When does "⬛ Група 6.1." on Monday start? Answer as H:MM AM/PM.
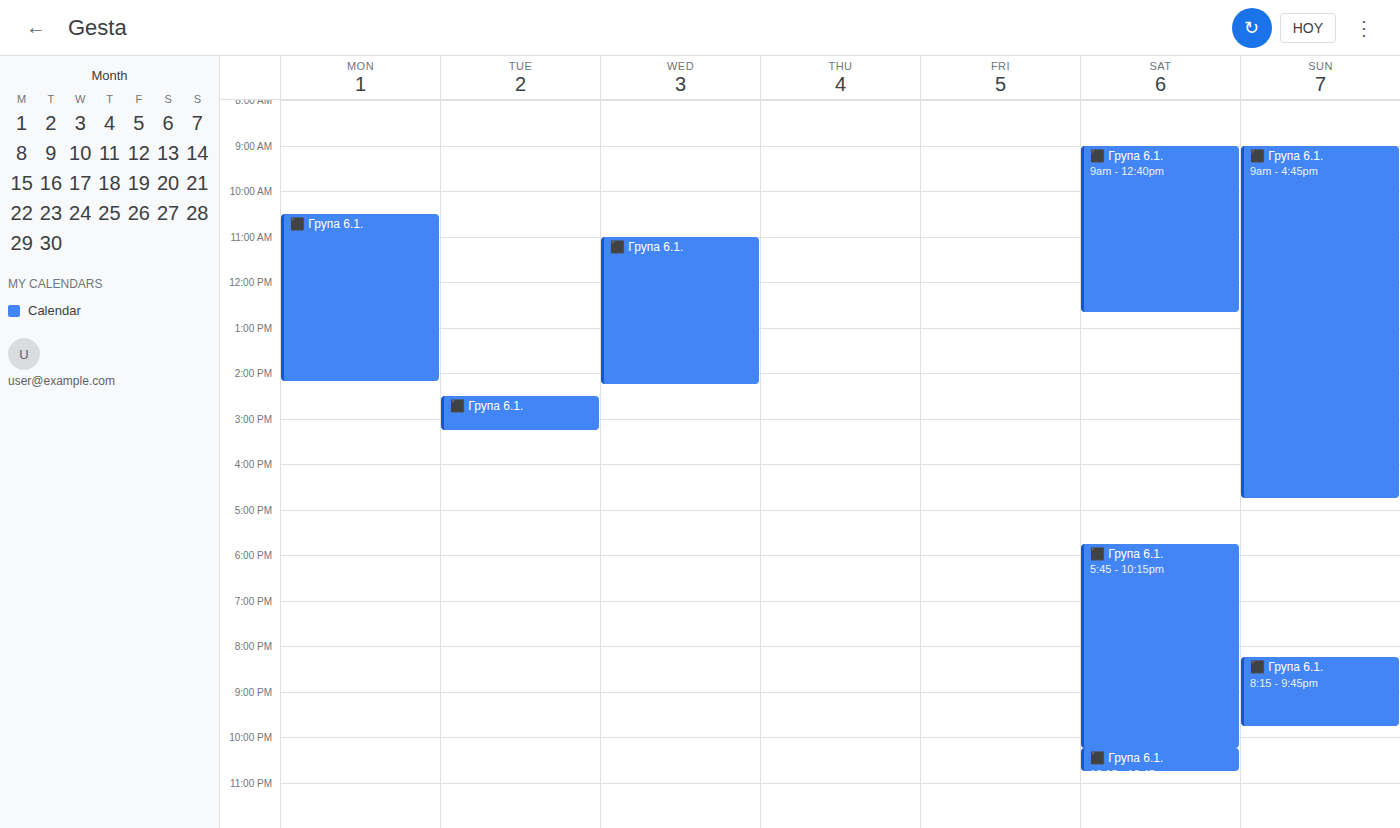
10:30 AM